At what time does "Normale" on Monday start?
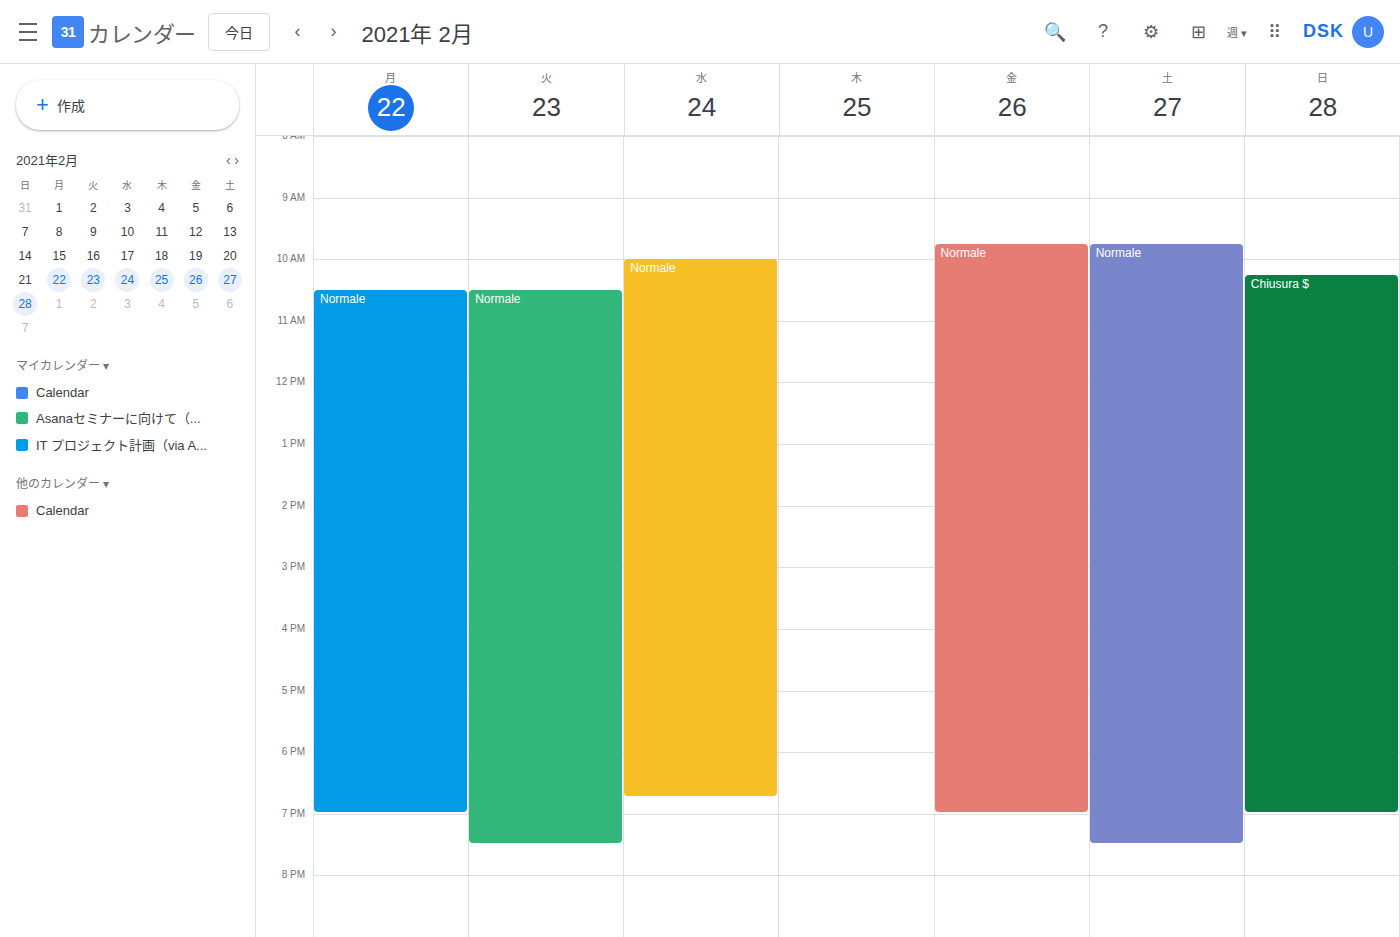
10:30 AM